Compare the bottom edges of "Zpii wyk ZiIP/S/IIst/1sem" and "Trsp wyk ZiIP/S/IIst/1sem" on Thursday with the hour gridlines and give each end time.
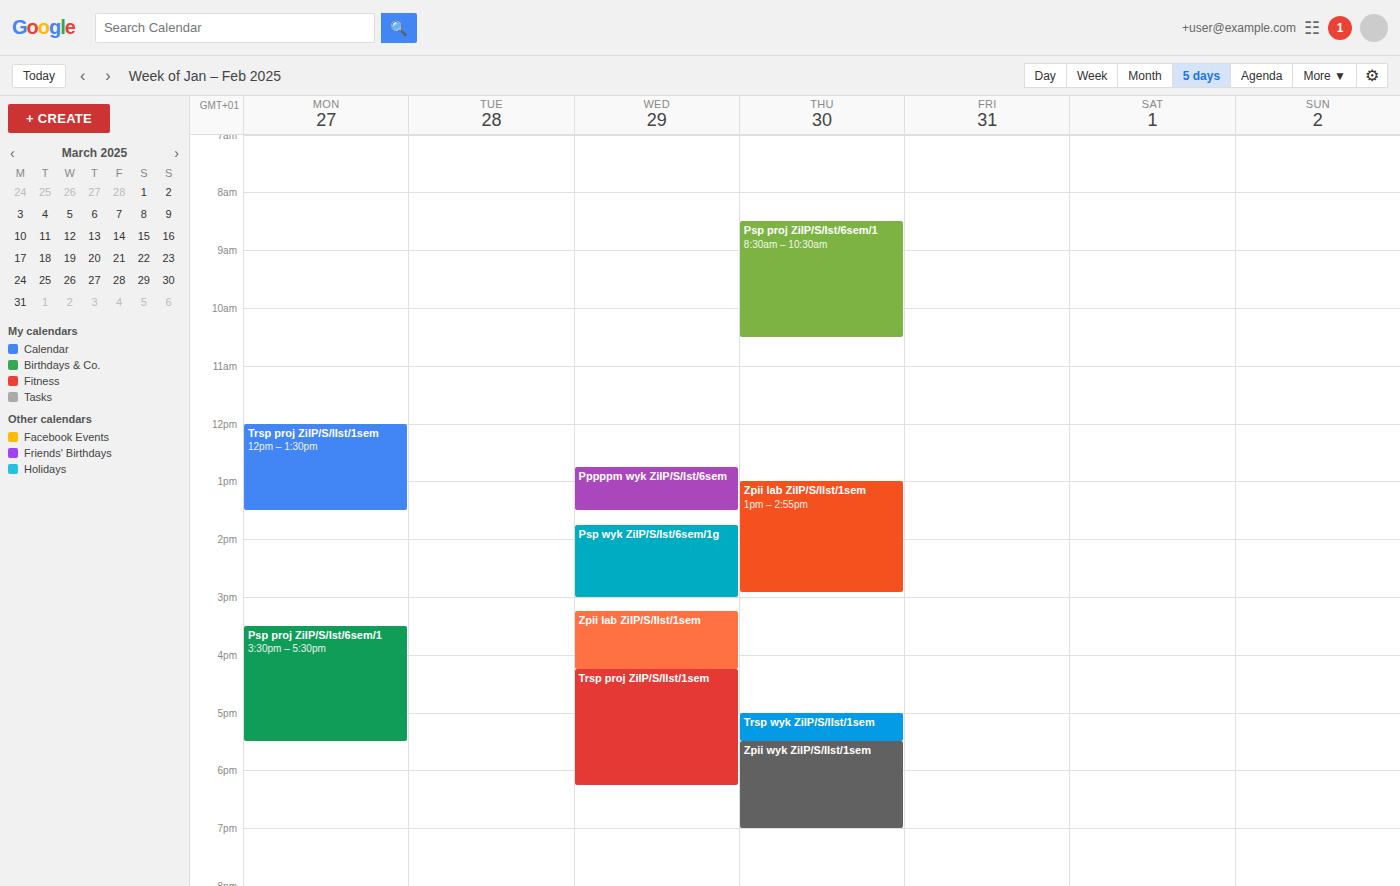
"Zpii wyk ZiIP/S/IIst/1sem": 7:00 PM, exactly on the 7 PM line. "Trsp wyk ZiIP/S/IIst/1sem": 5:30 PM, halfway between the 5 PM and 6 PM lines.